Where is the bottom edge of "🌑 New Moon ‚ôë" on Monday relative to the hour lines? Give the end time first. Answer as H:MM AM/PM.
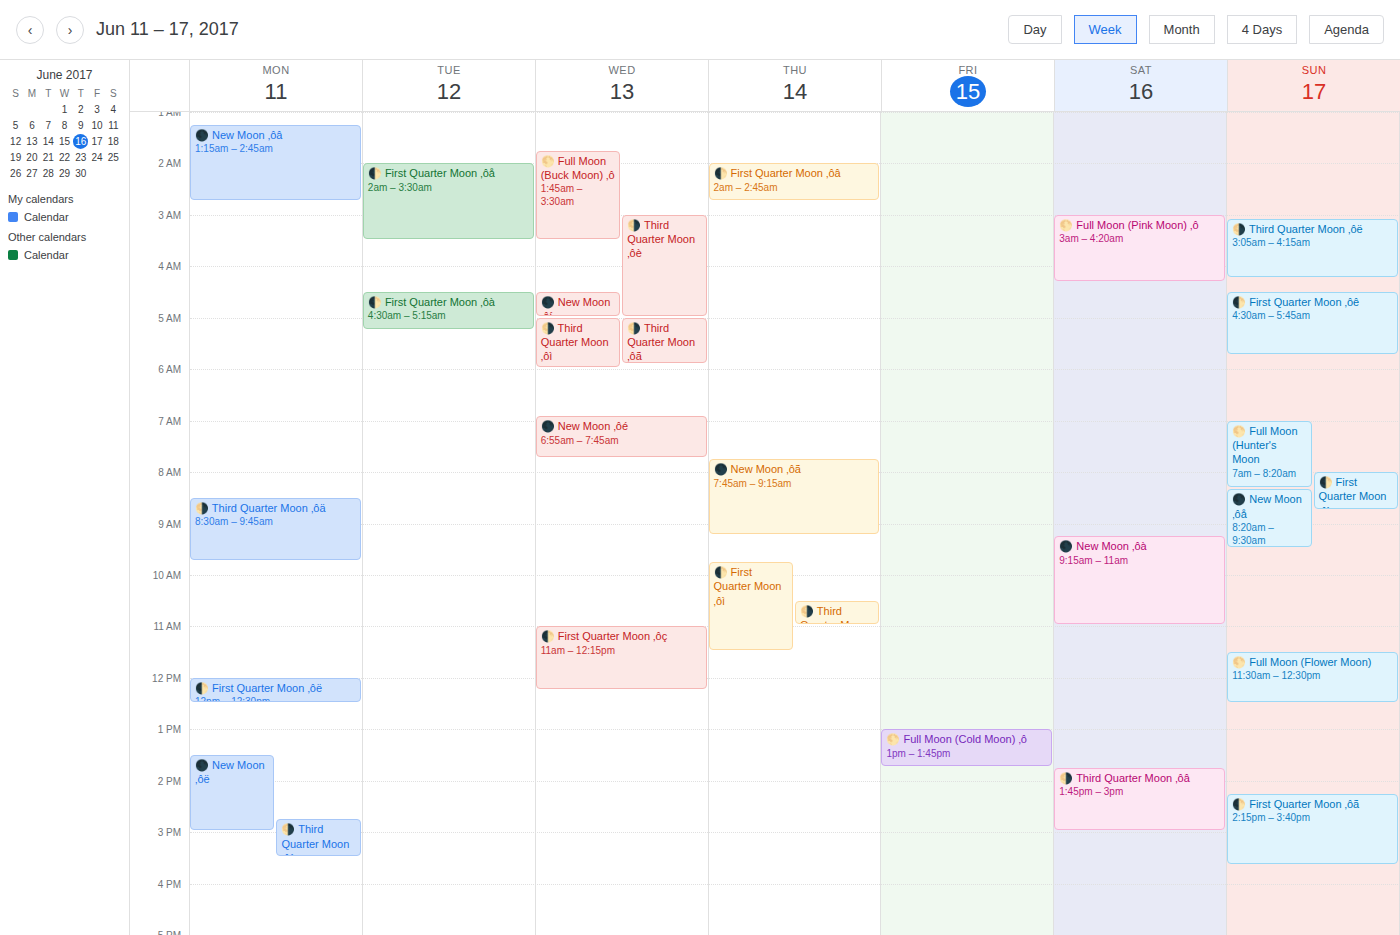
3:00 PM -- exactly on the 3 PM line.